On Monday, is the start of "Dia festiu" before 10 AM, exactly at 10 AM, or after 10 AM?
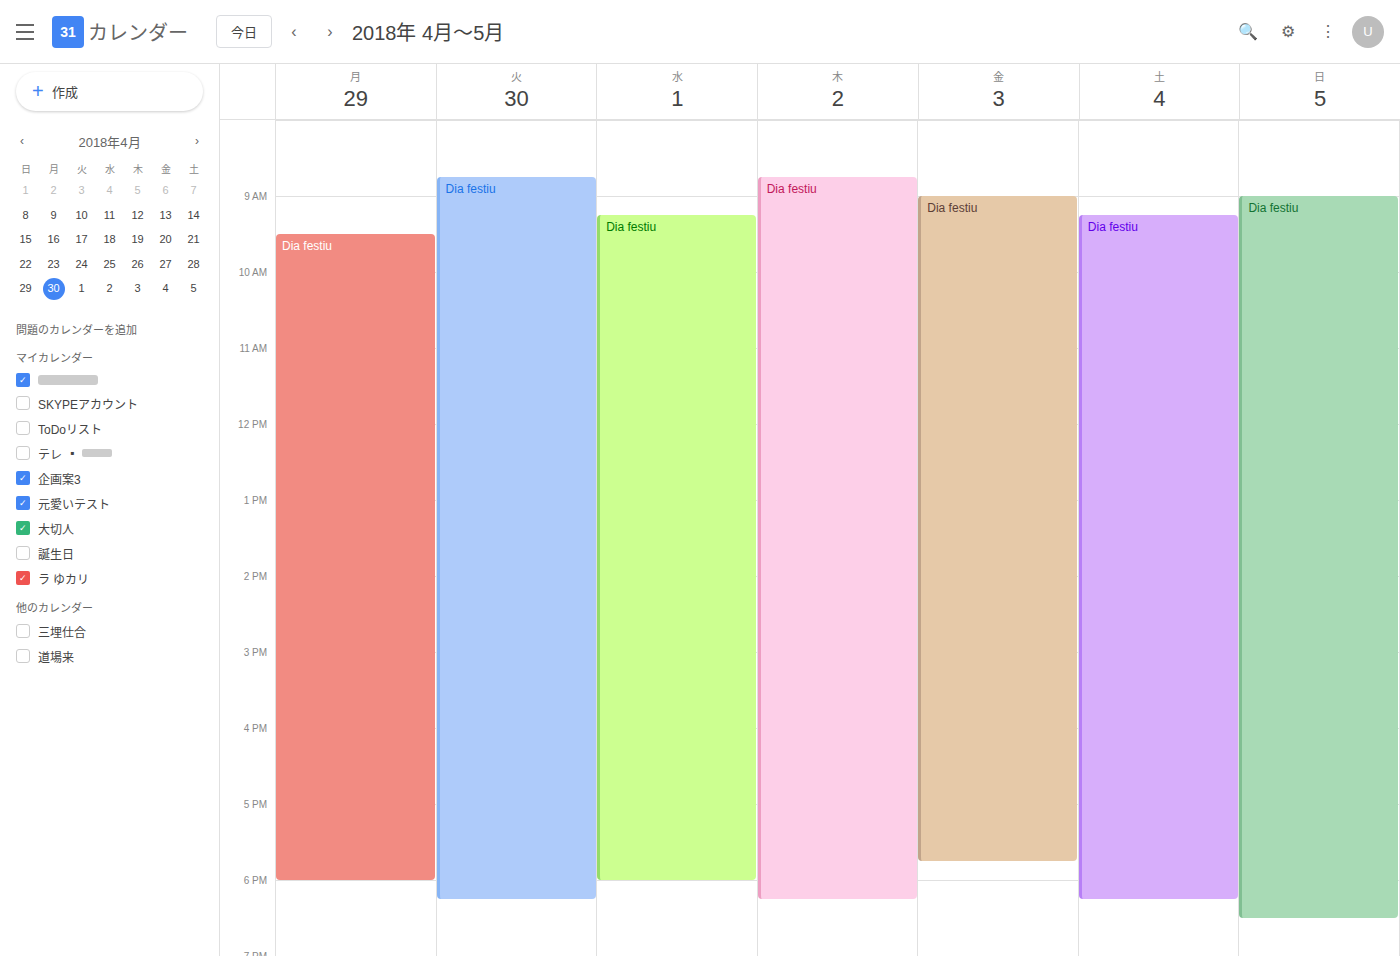
9:30 AM -- before 10 AM, 30 minutes above the 10 AM line.